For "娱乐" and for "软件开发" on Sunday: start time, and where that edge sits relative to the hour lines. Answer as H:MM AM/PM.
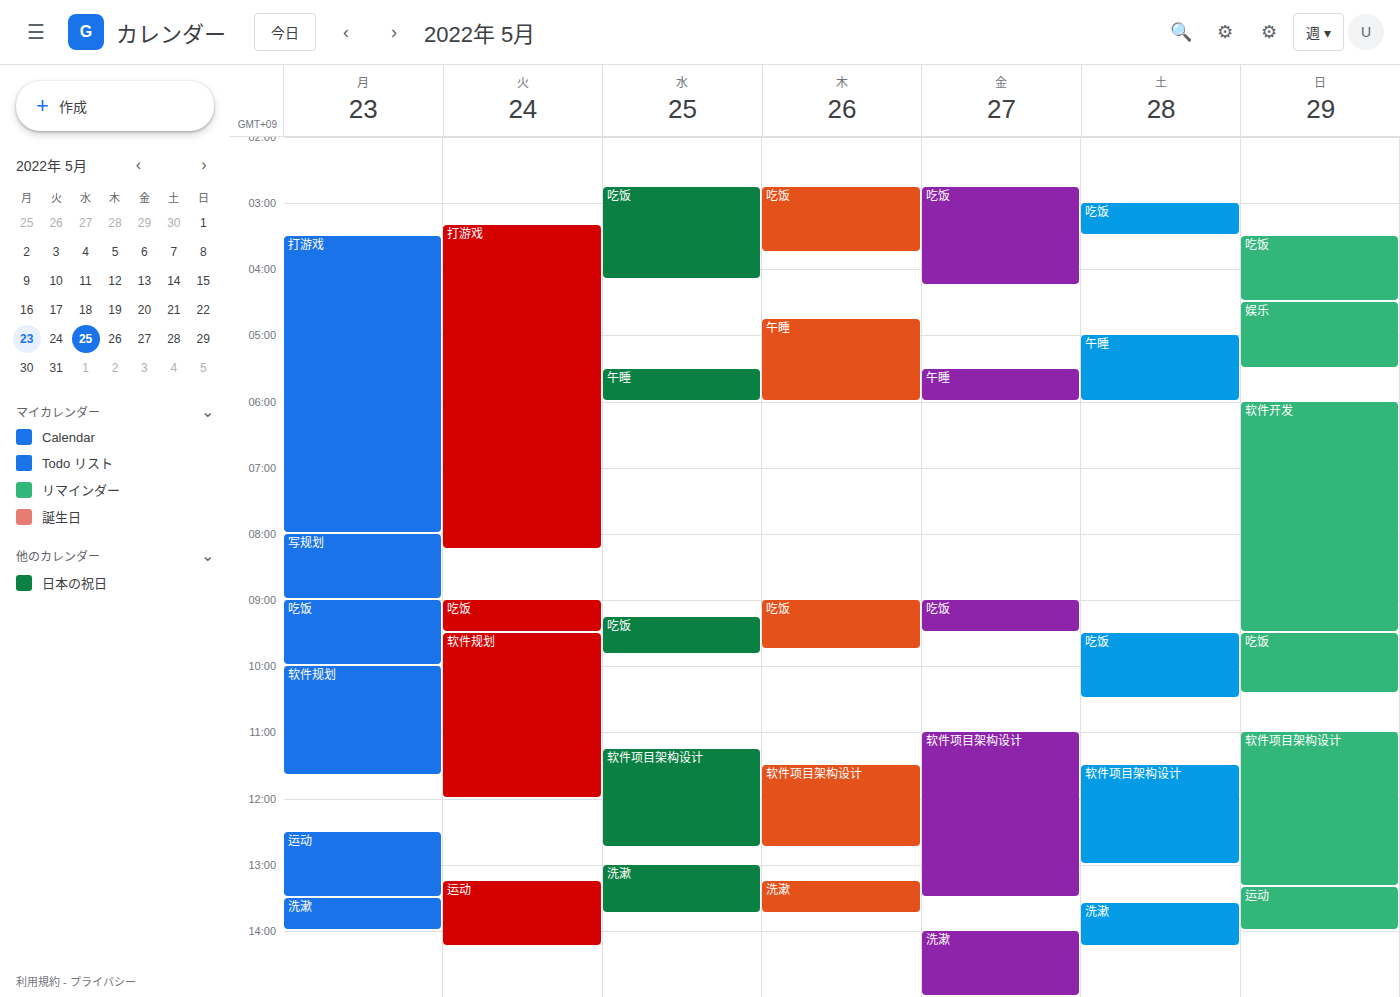
"娱乐": 4:30 AM, halfway between the 4 AM and 5 AM lines. "软件开发": 6:00 AM, exactly on the 6 AM line.